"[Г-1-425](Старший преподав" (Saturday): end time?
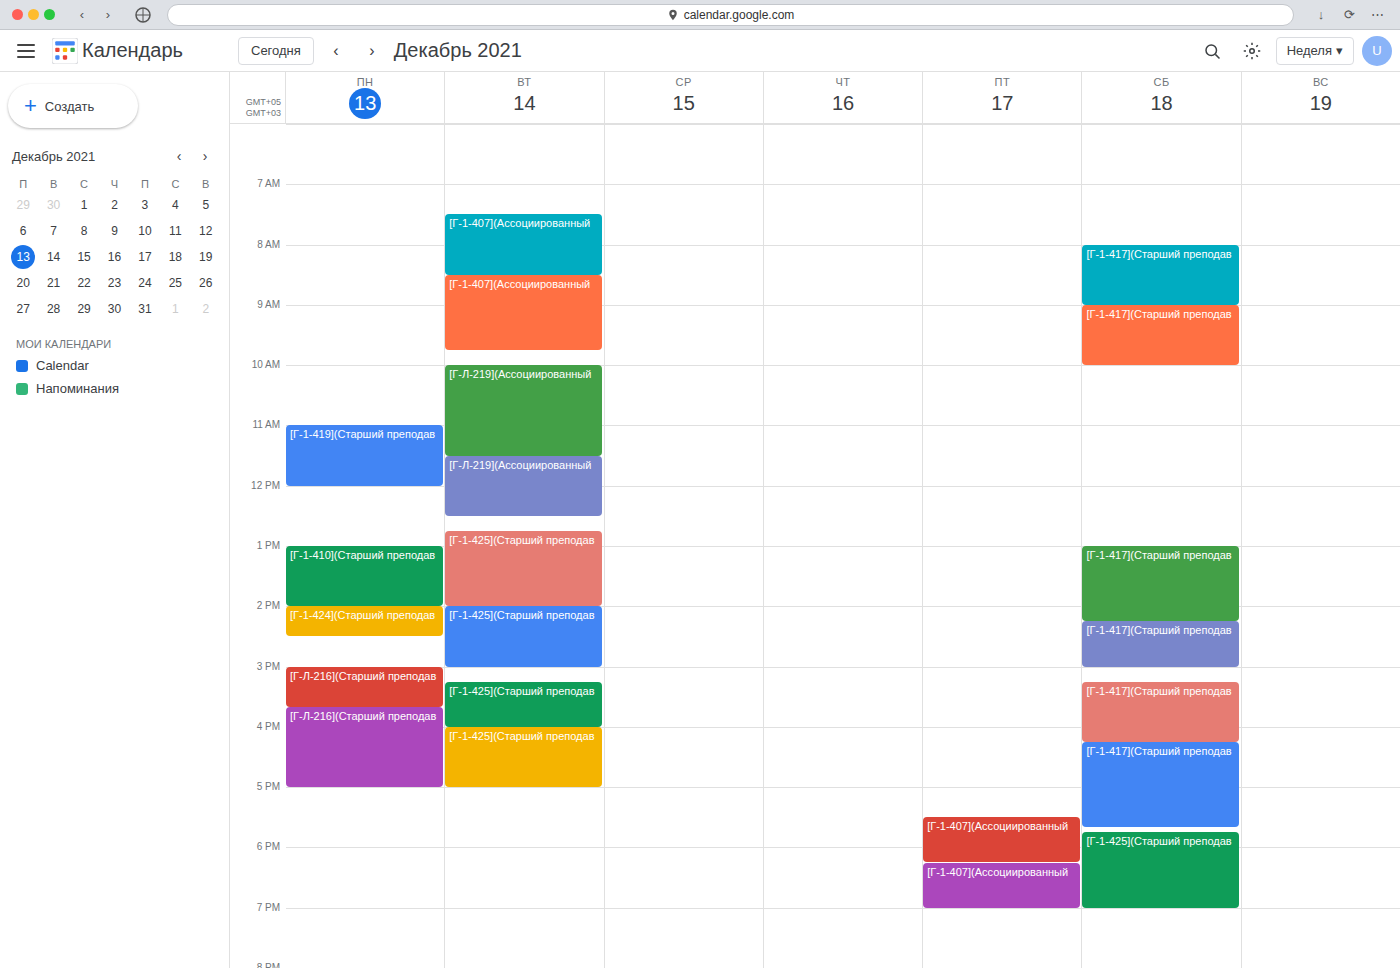
19:00